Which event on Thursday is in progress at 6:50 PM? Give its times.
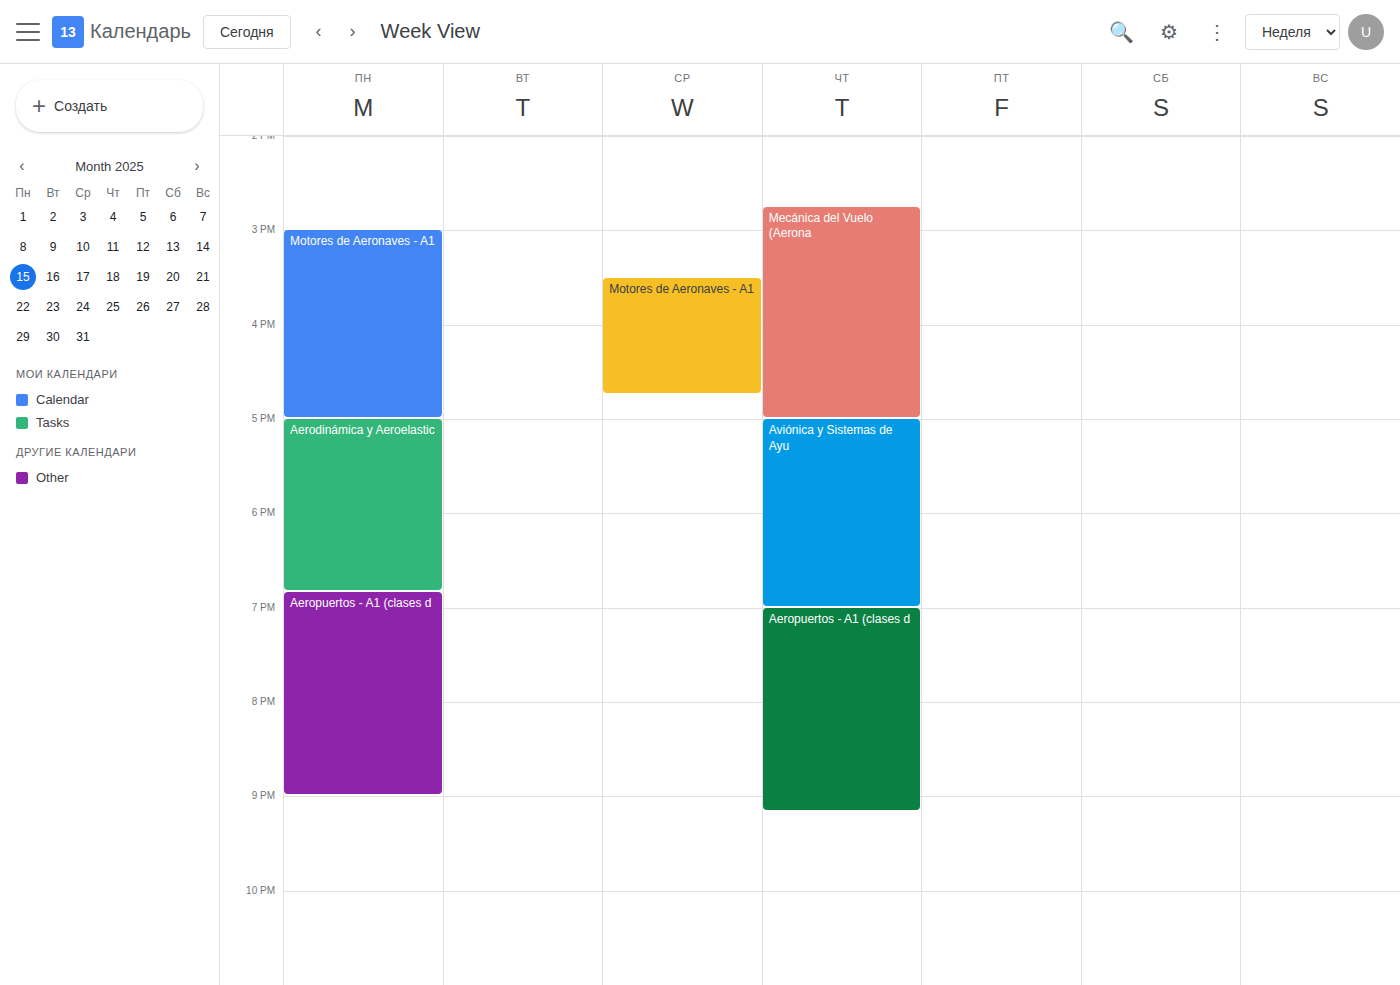
"Aviónica y Sistemas de Ayu", 5:00 PM to 7:00 PM